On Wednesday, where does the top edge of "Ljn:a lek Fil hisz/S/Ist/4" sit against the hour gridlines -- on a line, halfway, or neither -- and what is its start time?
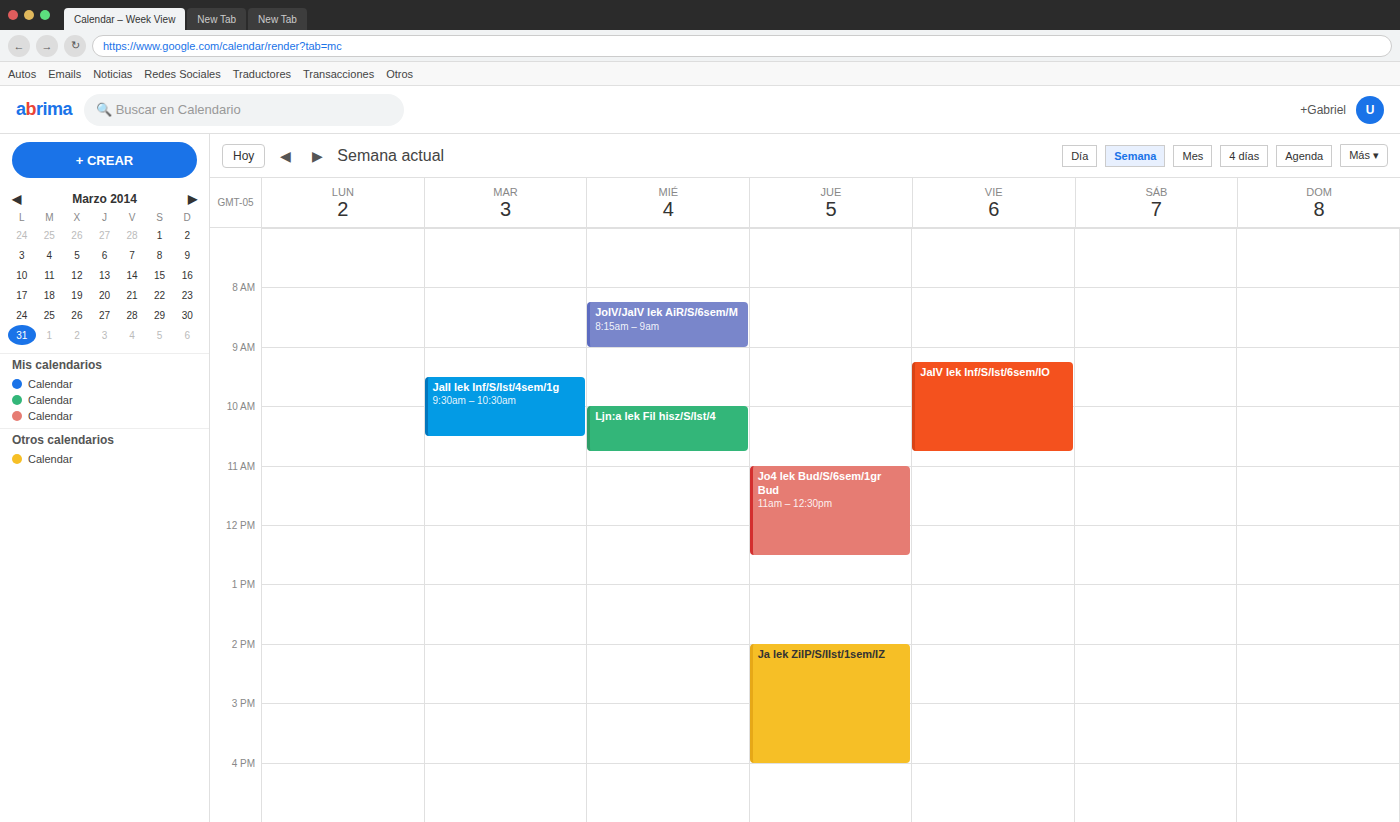
10:00 AM -- exactly on the 10 AM line.